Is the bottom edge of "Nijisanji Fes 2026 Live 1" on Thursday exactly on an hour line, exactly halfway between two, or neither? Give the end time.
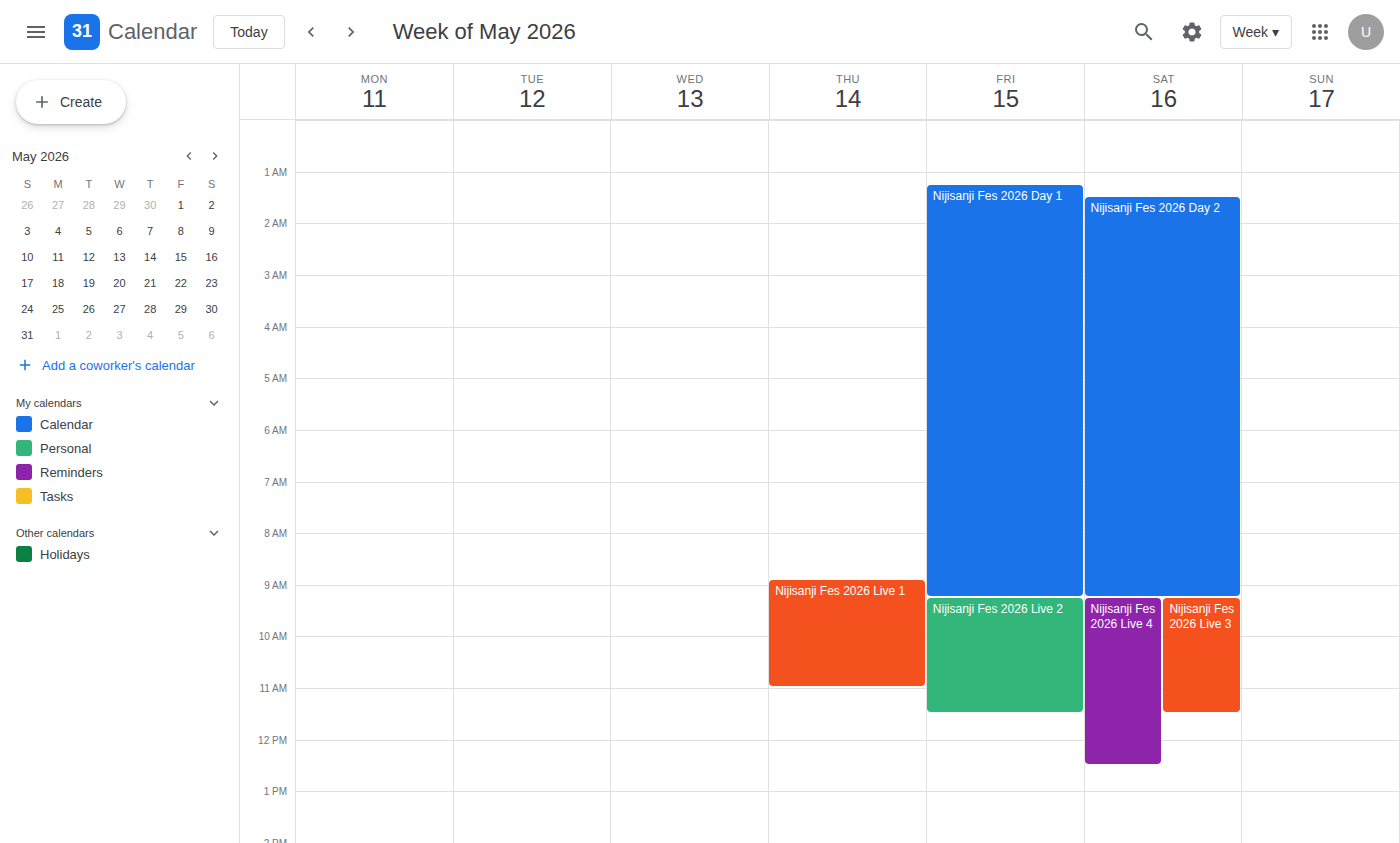
11:00 AM -- exactly on the 11 AM line.